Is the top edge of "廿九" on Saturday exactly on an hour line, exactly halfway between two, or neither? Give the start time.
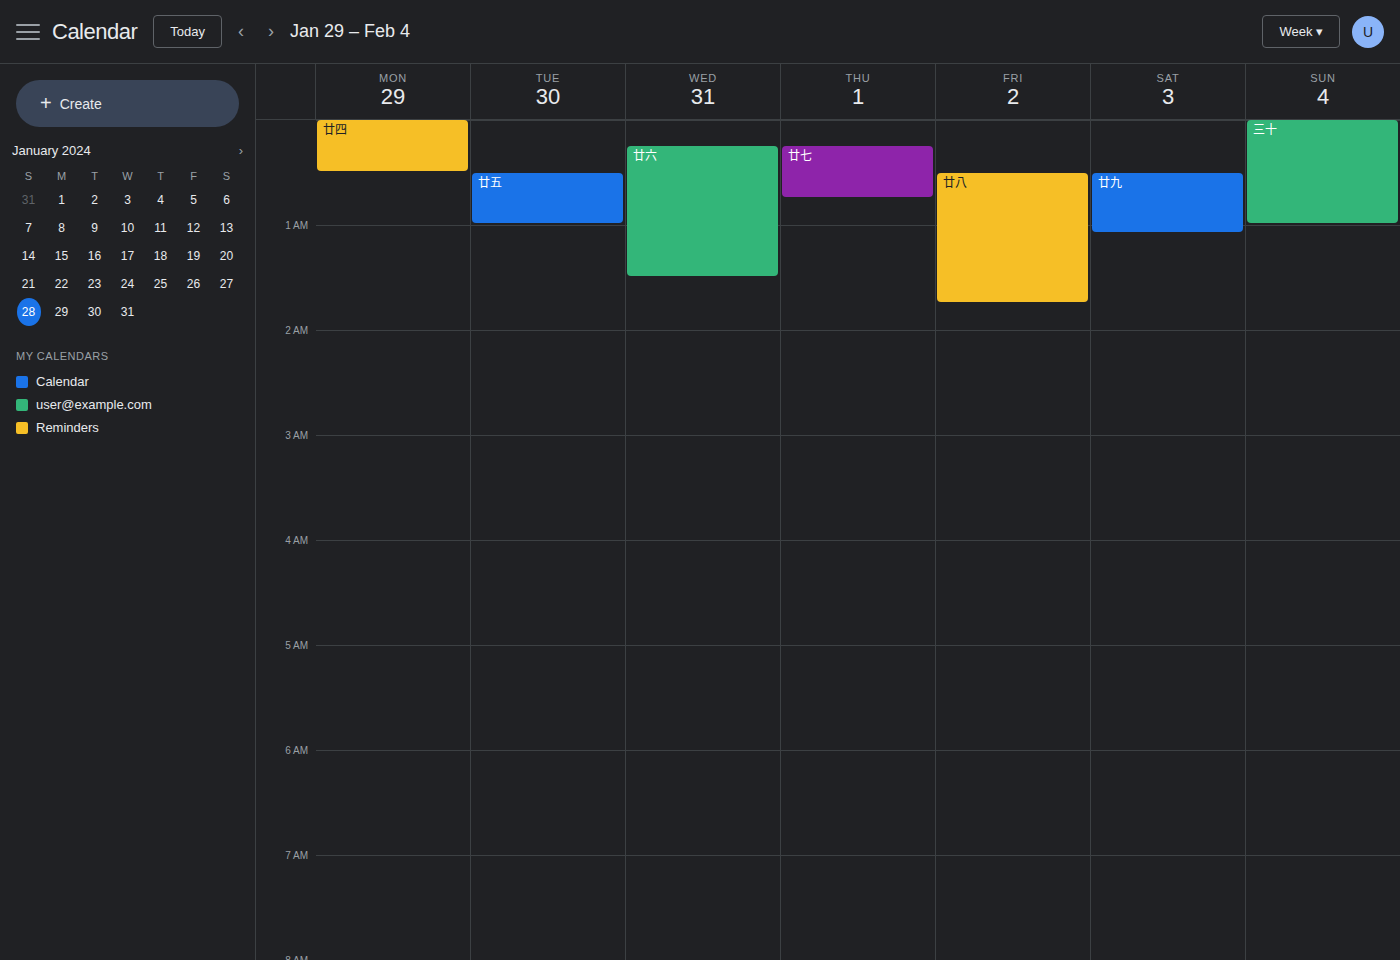
12:30 AM -- halfway between the 12 AM and 1 AM lines.